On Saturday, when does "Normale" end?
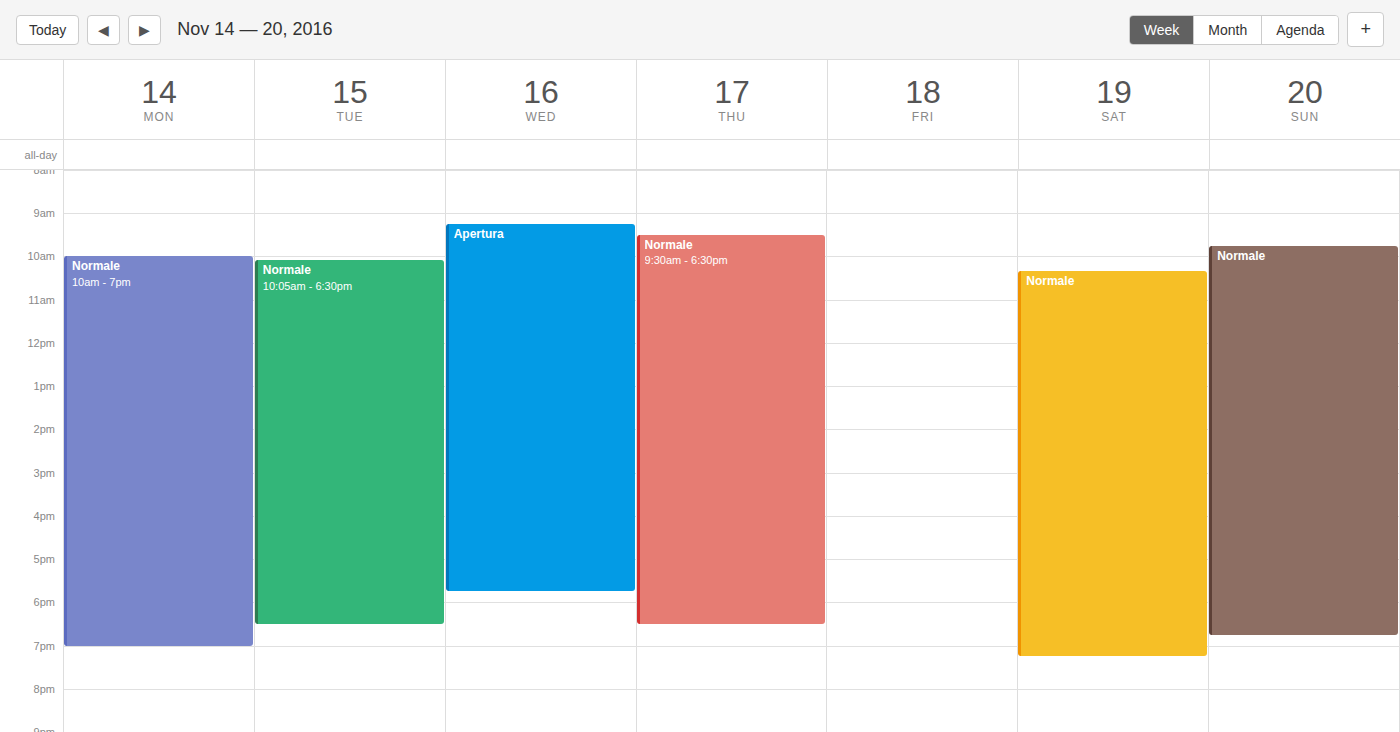
7:15 PM